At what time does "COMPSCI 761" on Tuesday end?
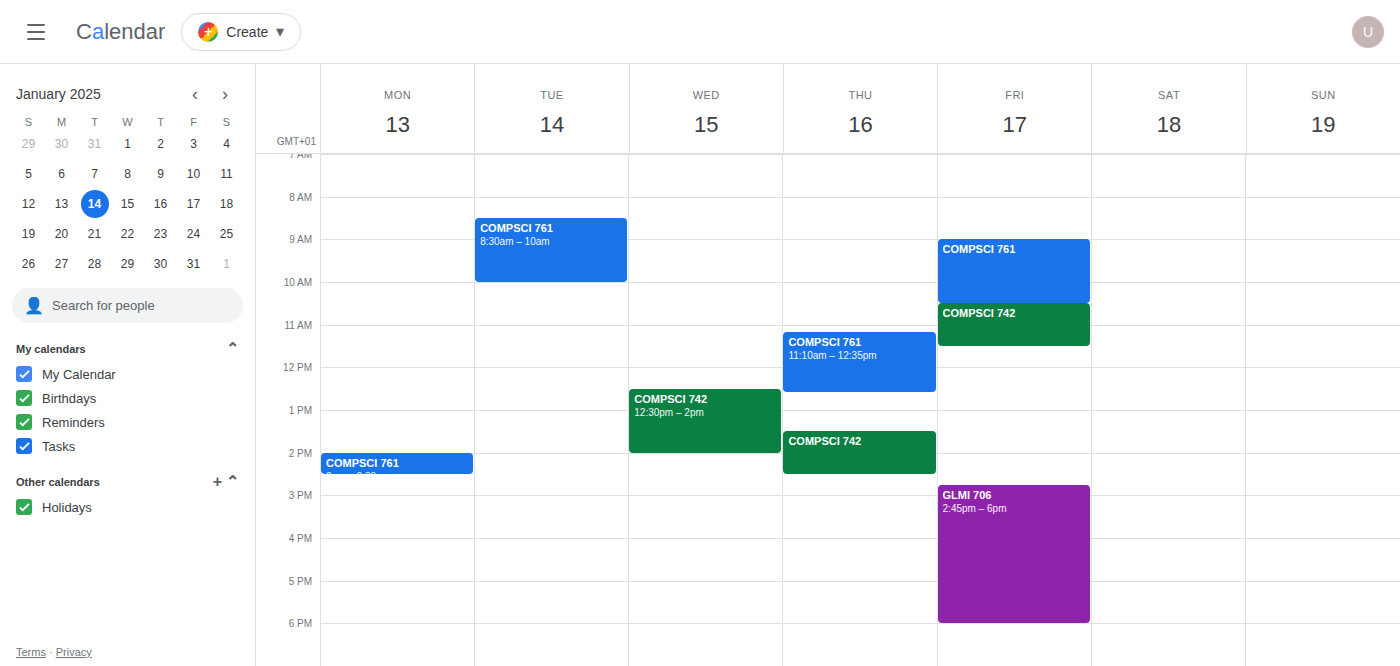
10:00 AM